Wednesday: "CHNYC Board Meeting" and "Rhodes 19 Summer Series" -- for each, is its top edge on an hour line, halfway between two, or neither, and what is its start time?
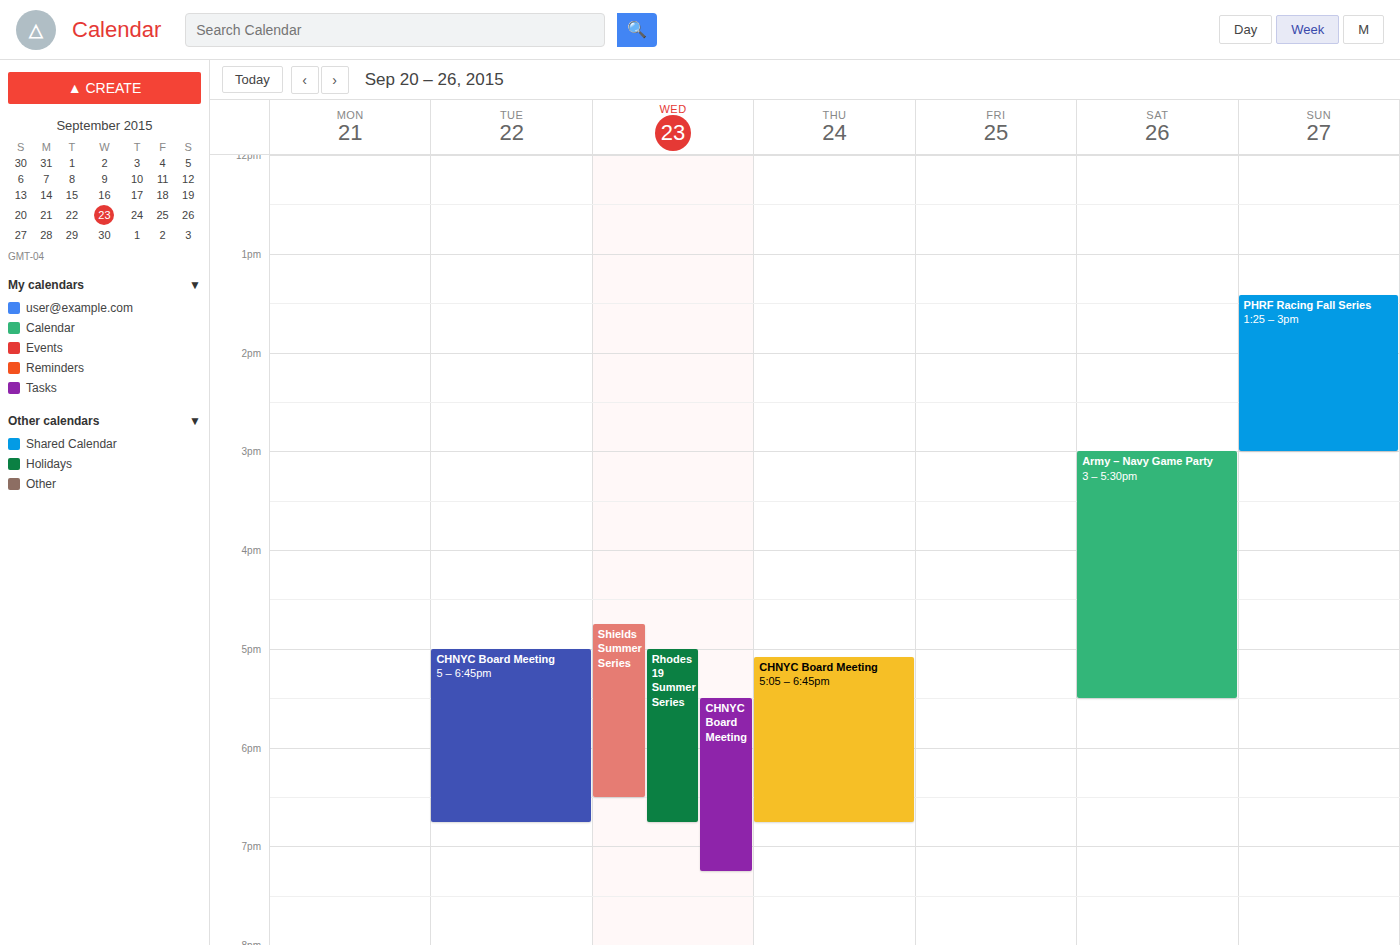
"CHNYC Board Meeting": 5:30 PM, halfway between the 5 PM and 6 PM lines. "Rhodes 19 Summer Series": 5:00 PM, exactly on the 5 PM line.